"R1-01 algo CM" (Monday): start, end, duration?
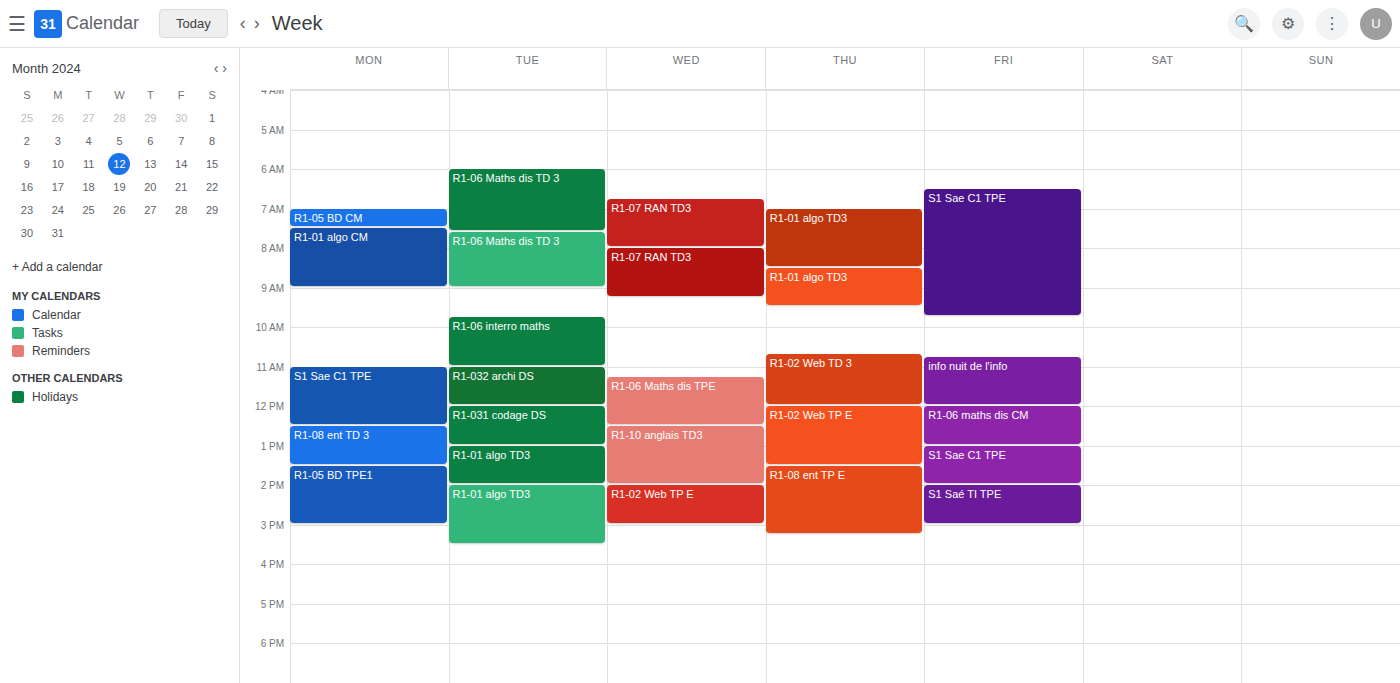
7:30 AM to 9:00 AM, 1 hour 30 minutes